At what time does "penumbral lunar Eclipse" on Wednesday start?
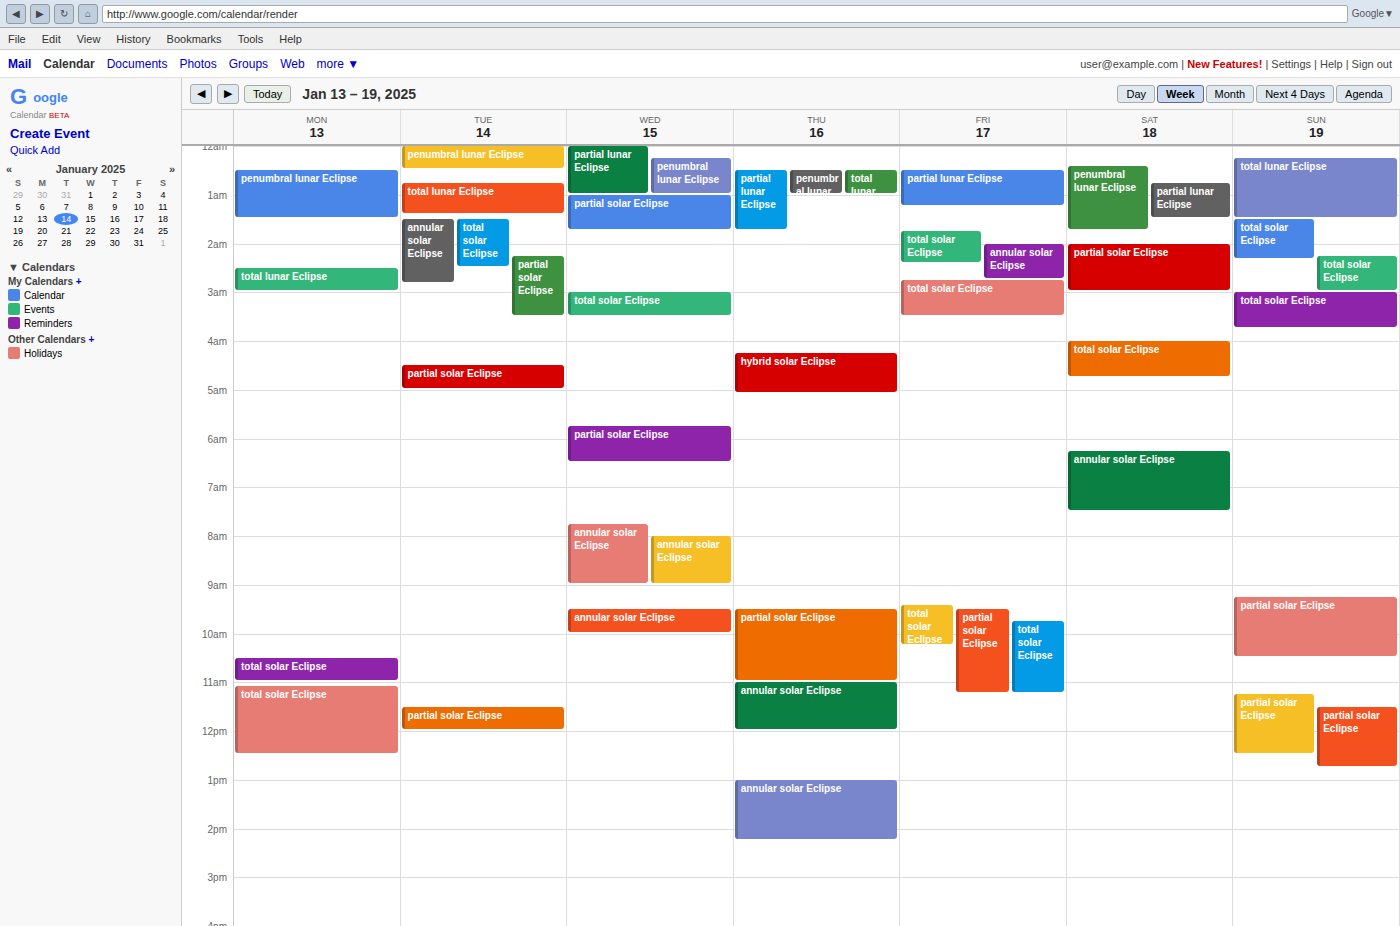
12:15 AM